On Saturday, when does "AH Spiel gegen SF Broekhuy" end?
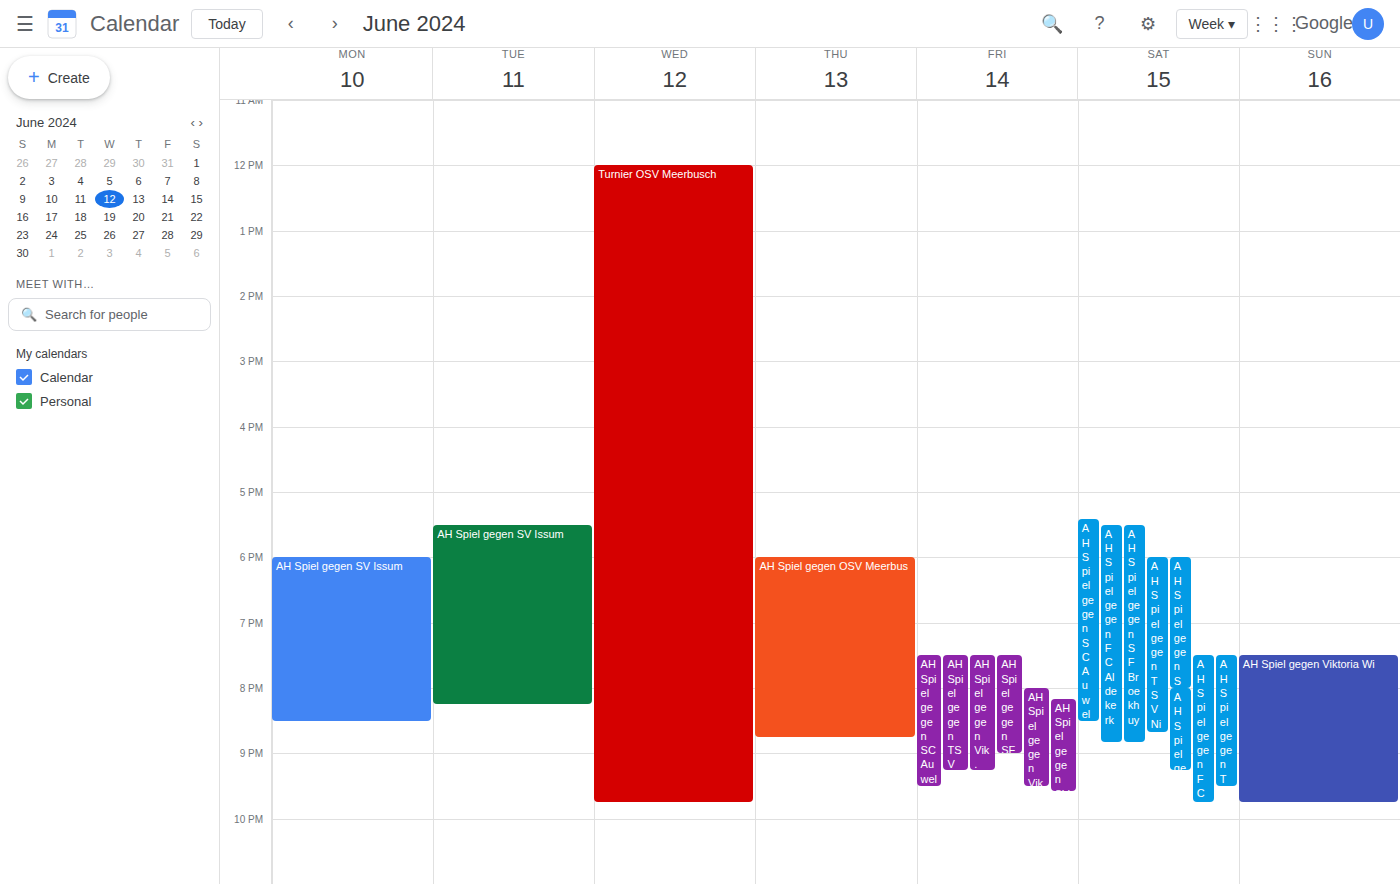
8:50 PM